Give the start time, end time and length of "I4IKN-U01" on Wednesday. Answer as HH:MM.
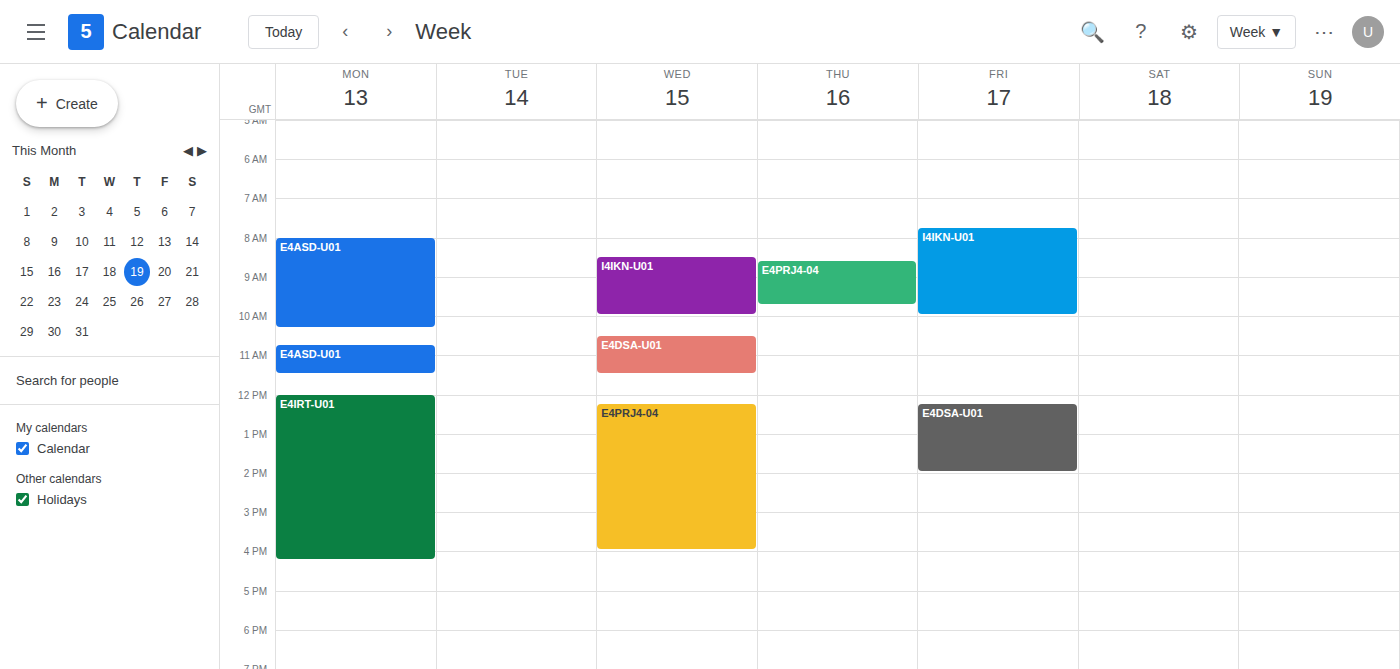
08:30 to 10:00, 1 hour 30 minutes